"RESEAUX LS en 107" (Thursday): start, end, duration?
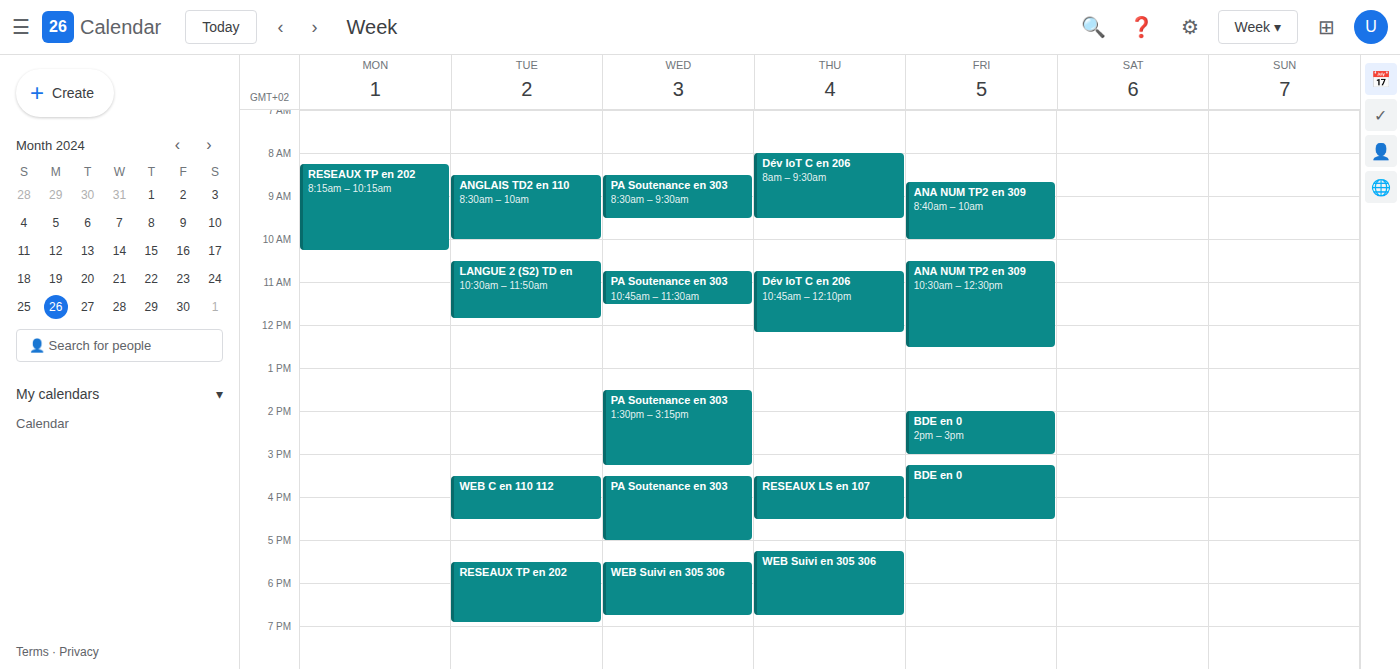
3:30 PM to 4:30 PM, 1 hour